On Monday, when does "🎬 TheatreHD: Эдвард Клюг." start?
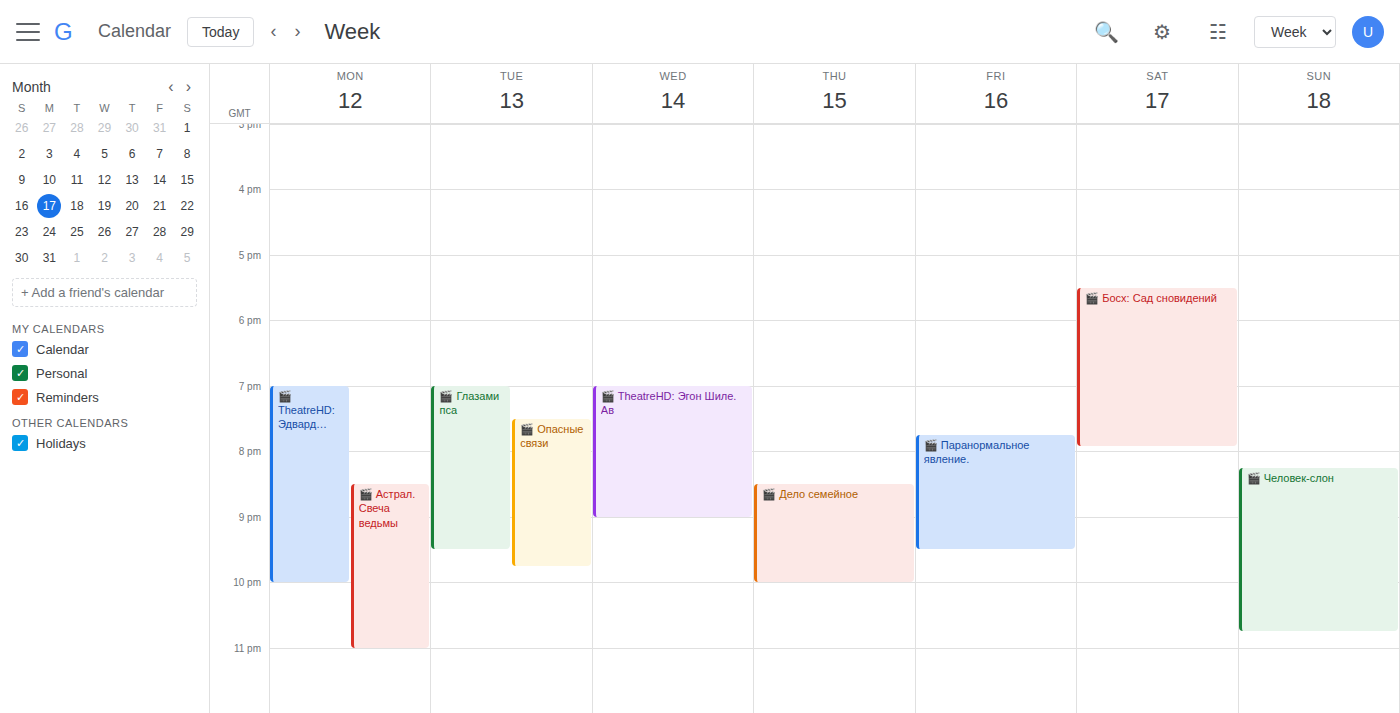
19:00